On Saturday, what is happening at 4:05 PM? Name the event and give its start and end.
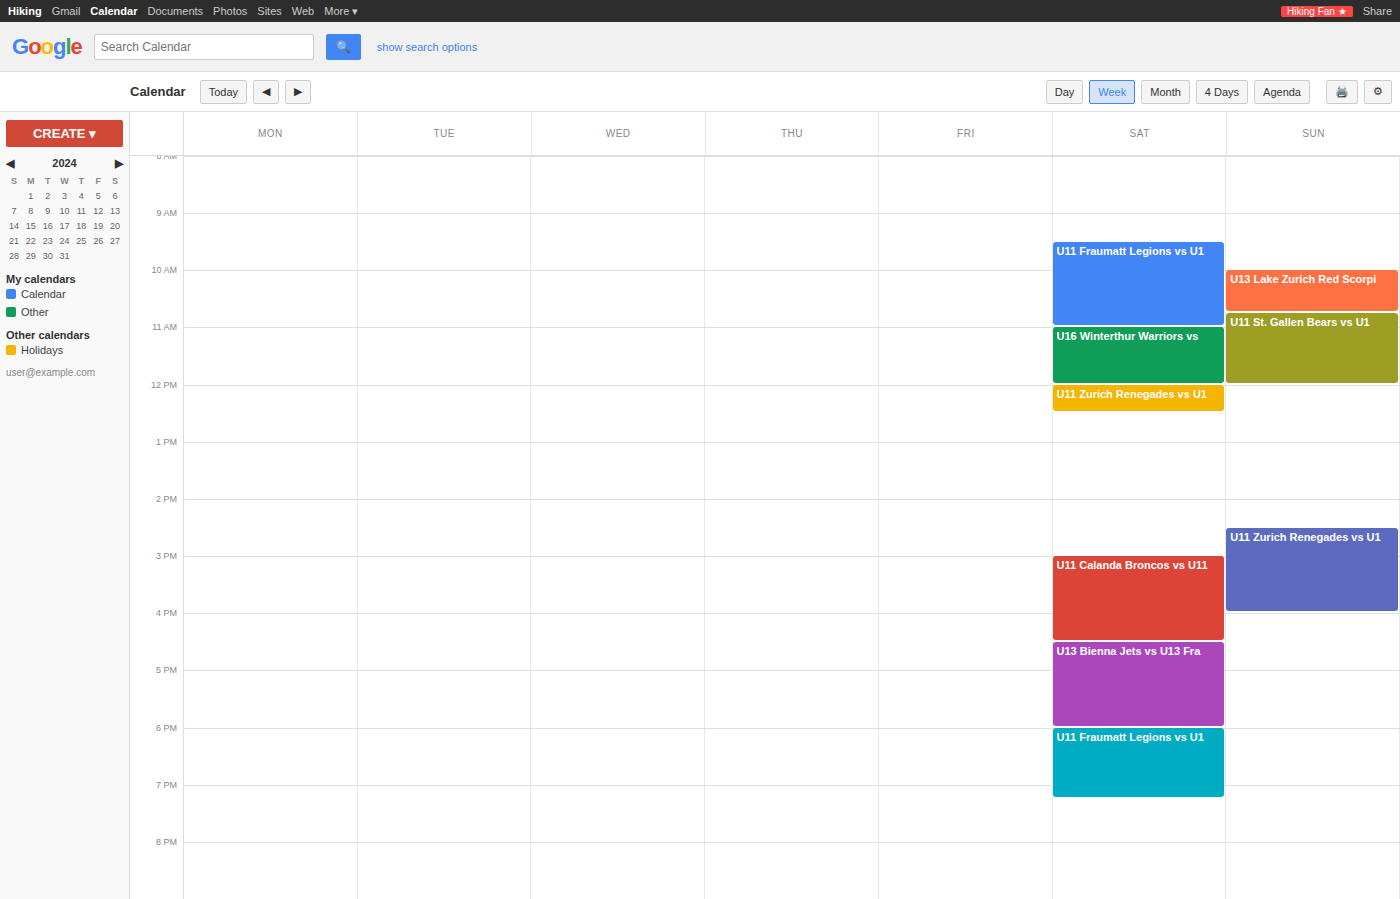
"U11 Calanda Broncos vs U11", 3:00 PM to 4:30 PM